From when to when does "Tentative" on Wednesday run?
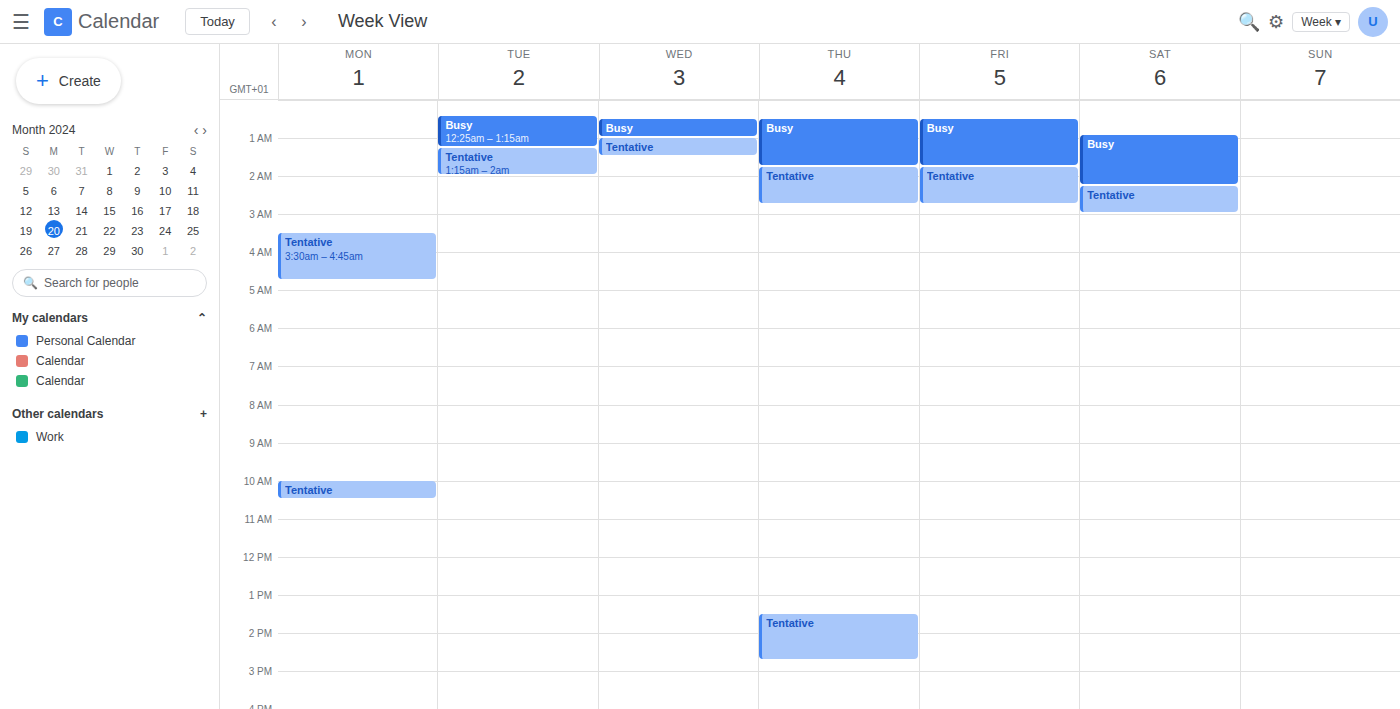
1:00 AM to 1:30 AM